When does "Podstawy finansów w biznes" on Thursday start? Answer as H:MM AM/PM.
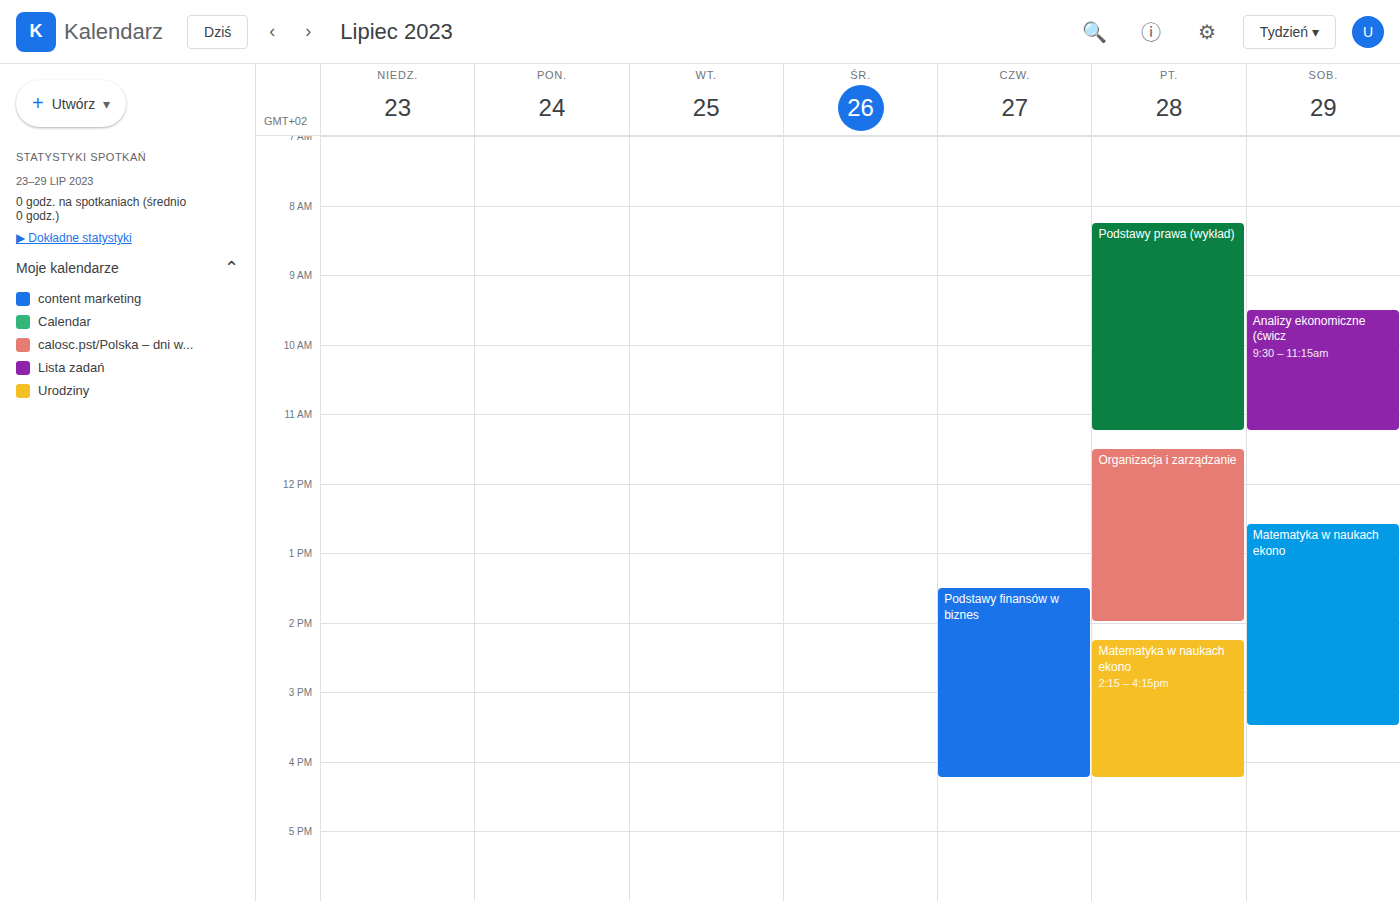
1:30 PM